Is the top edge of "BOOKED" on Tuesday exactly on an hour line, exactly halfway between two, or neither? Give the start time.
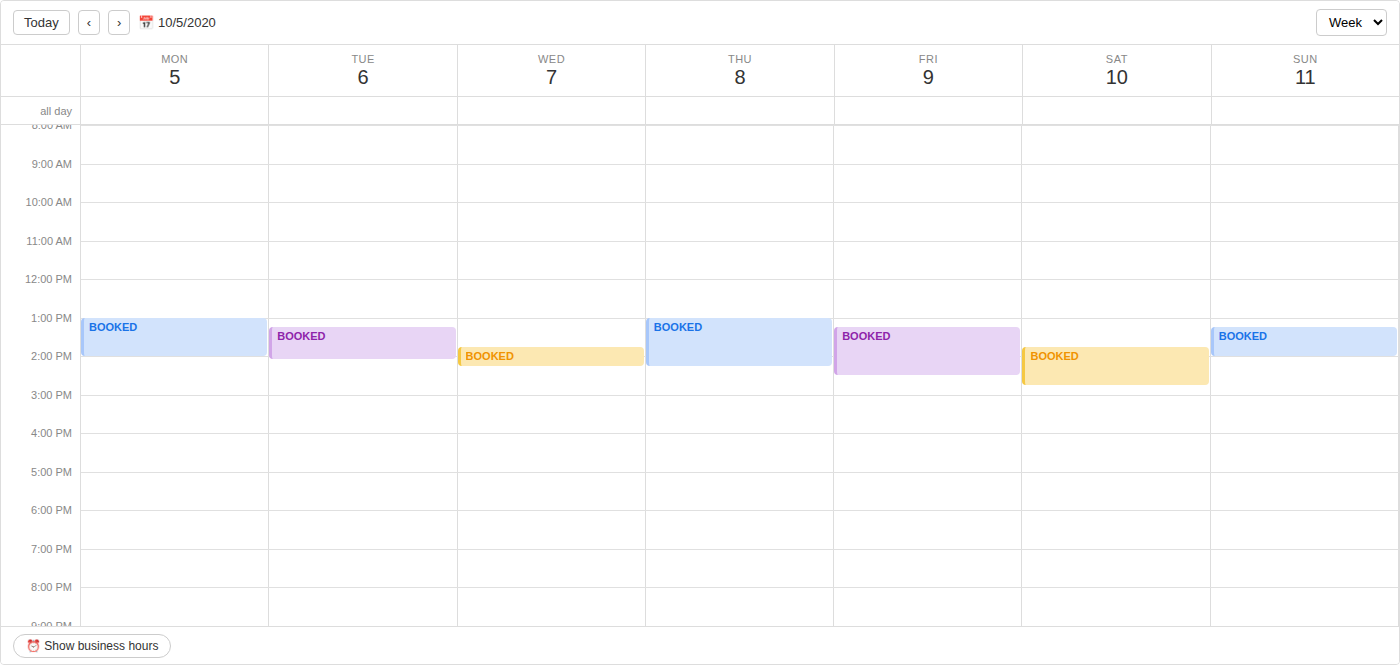
13:15 -- neither: a quarter of the way from the 13:00 line to the 14:00 line.